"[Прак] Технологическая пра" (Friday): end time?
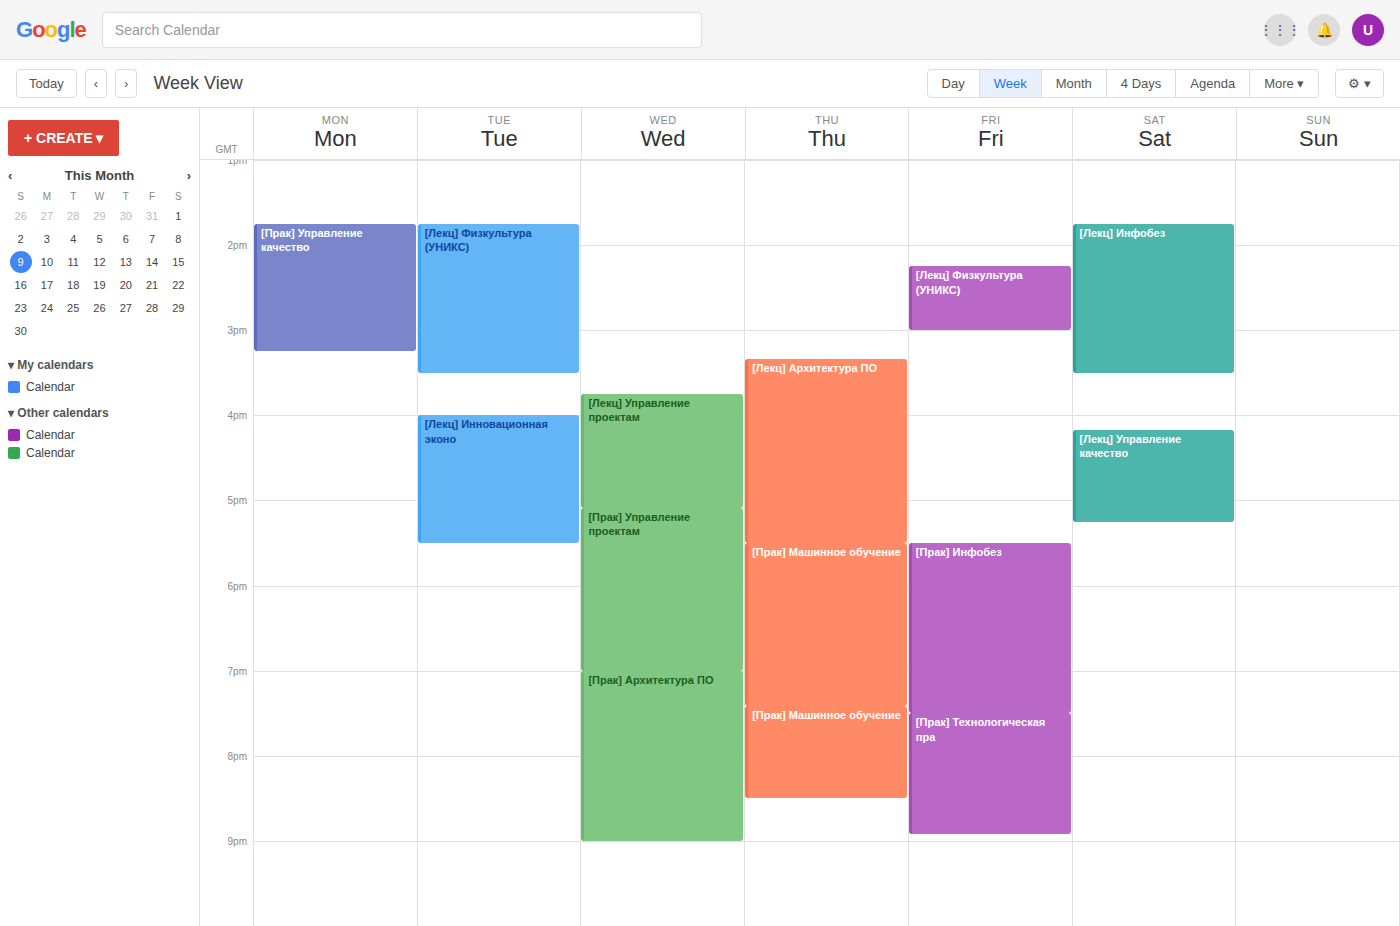
8:55 PM